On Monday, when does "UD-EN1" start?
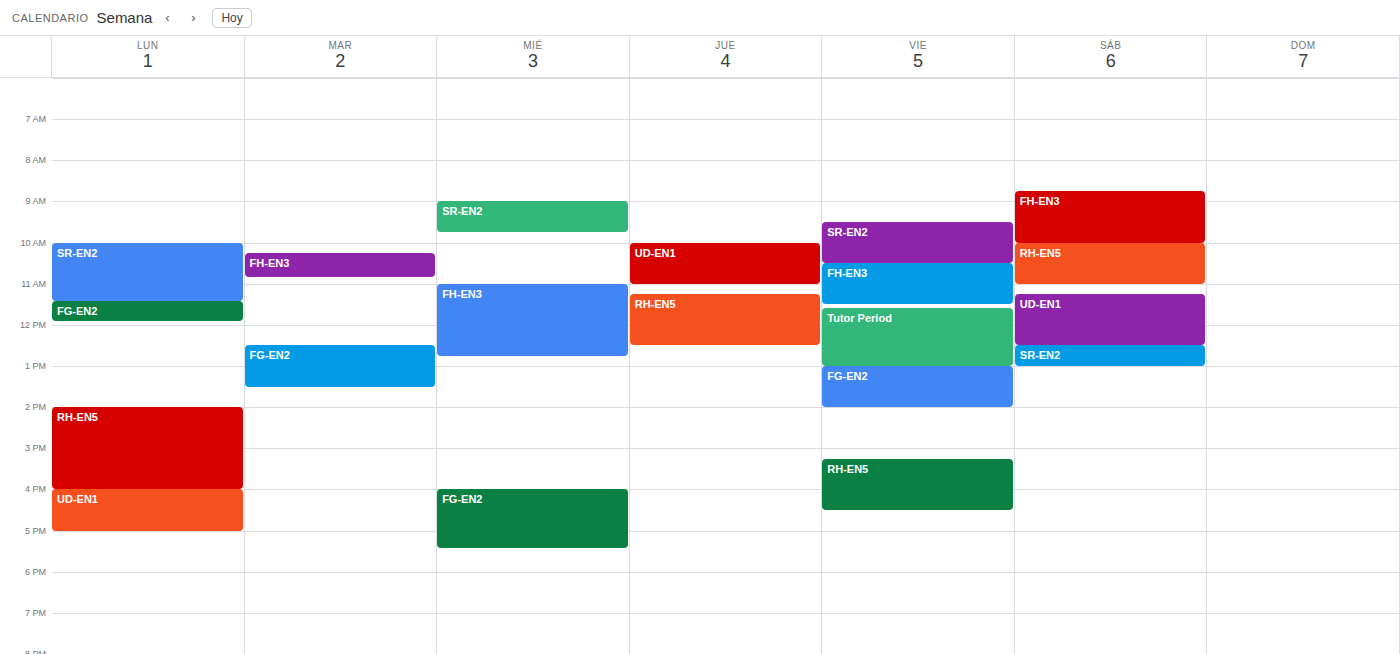
4:00 PM